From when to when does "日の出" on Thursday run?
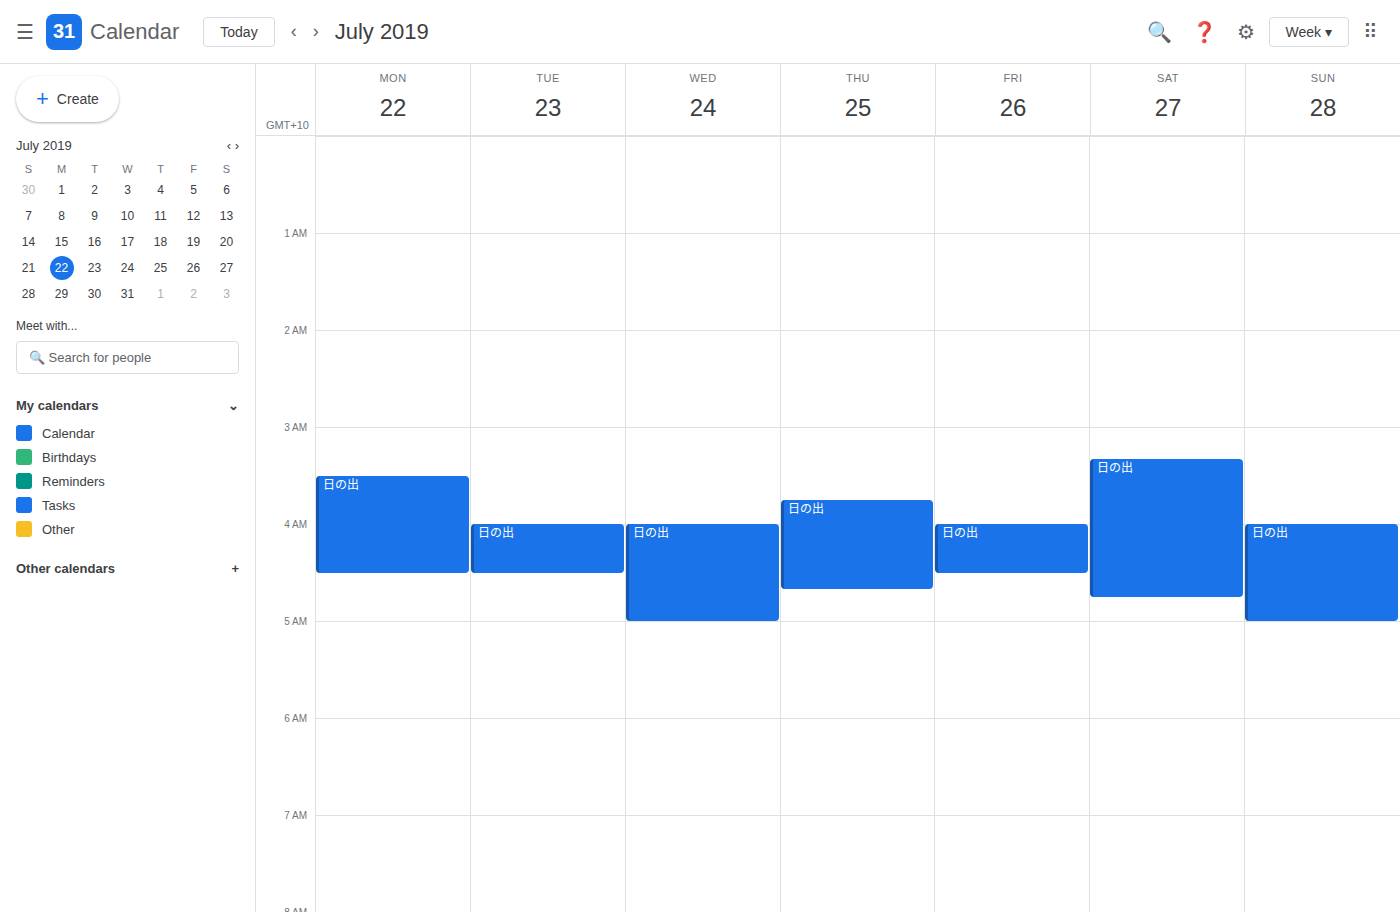
3:45 AM to 4:40 AM